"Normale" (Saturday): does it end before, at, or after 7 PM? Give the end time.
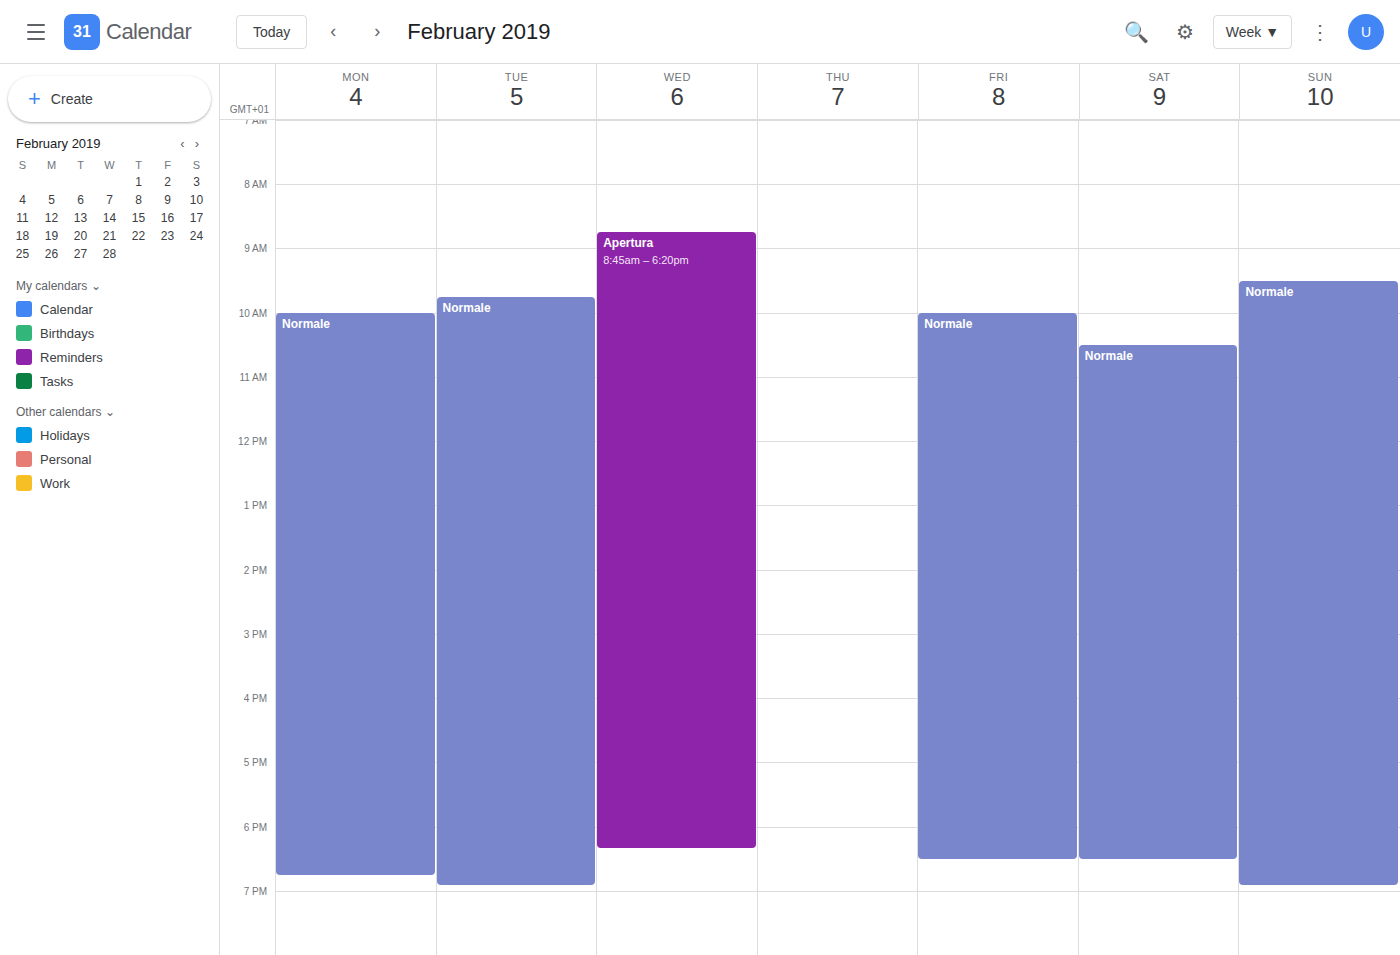
6:30 PM -- before 7 PM, 30 minutes above the 7 PM line.